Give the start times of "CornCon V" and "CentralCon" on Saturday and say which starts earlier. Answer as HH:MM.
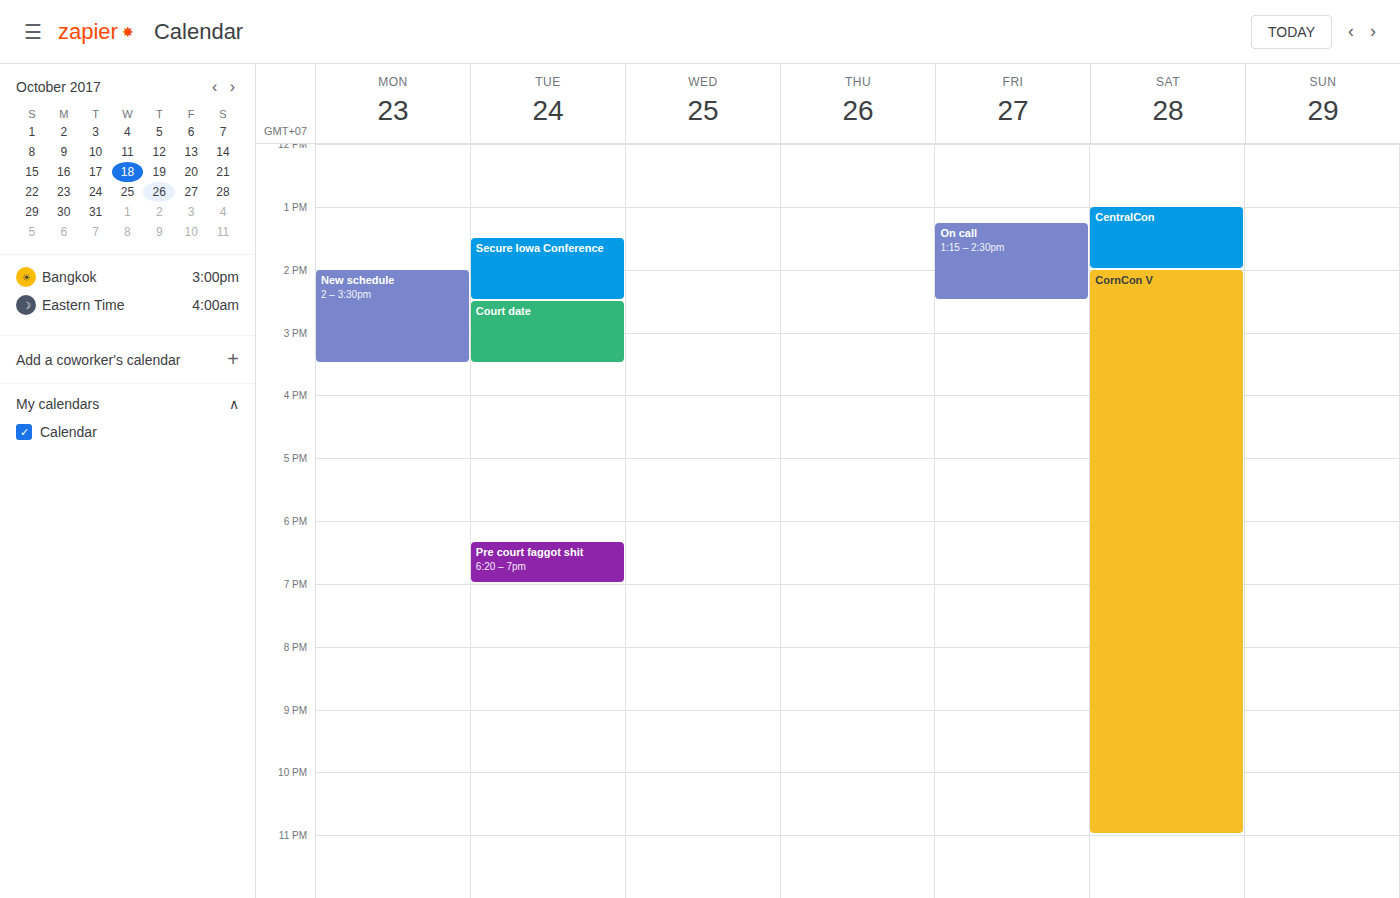
"CentralCon" 13:00; "CornCon V" 14:00.